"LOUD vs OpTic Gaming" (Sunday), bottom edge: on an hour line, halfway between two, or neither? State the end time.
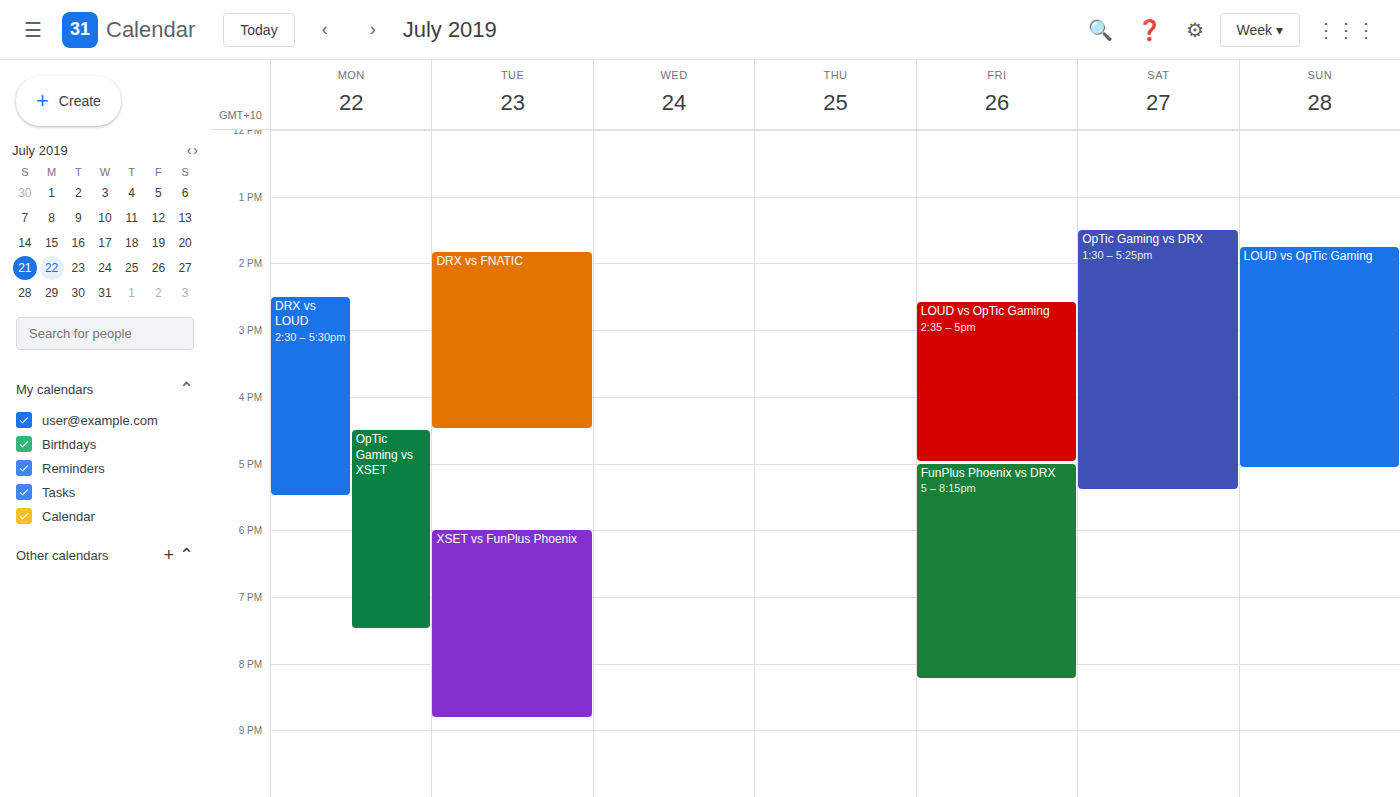
5:05 PM -- neither: 5 minutes below the 5 PM line and 55 minutes above the 6 PM line.